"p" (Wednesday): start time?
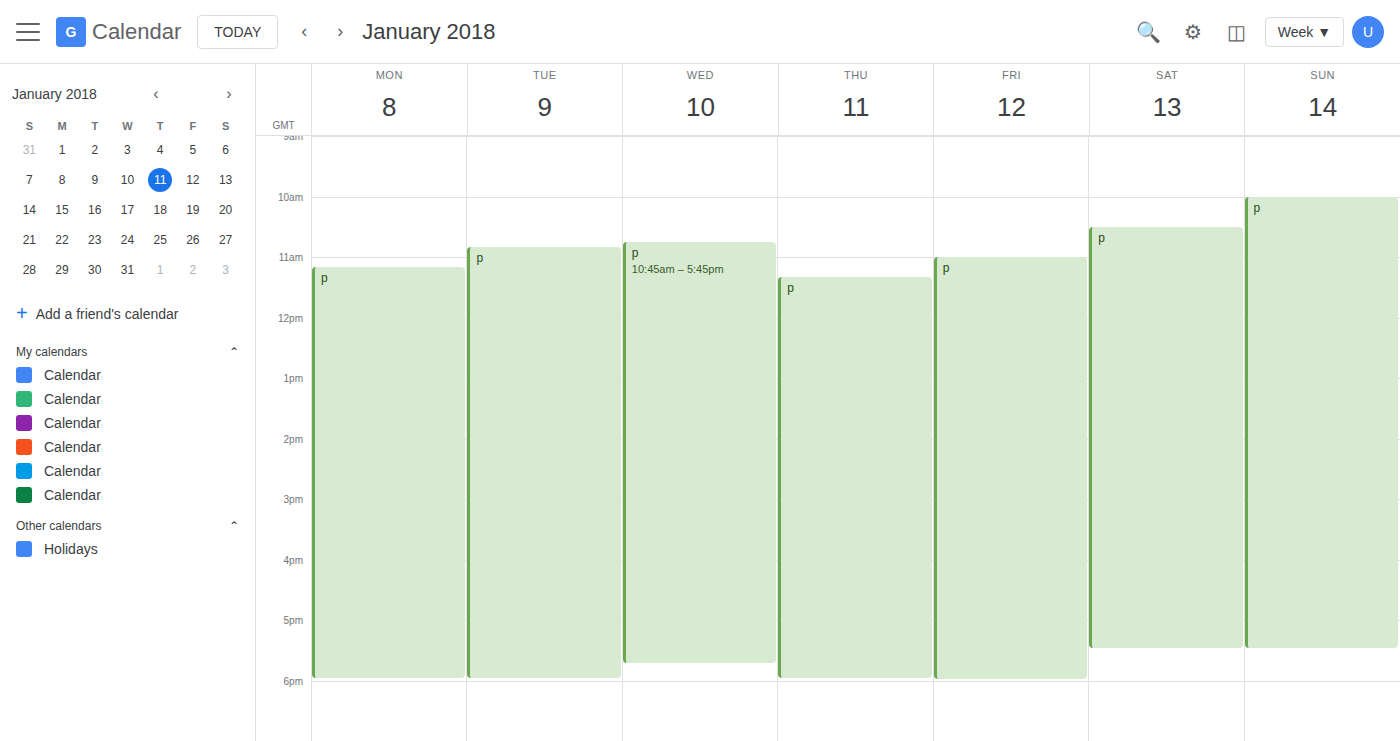
10:45 AM